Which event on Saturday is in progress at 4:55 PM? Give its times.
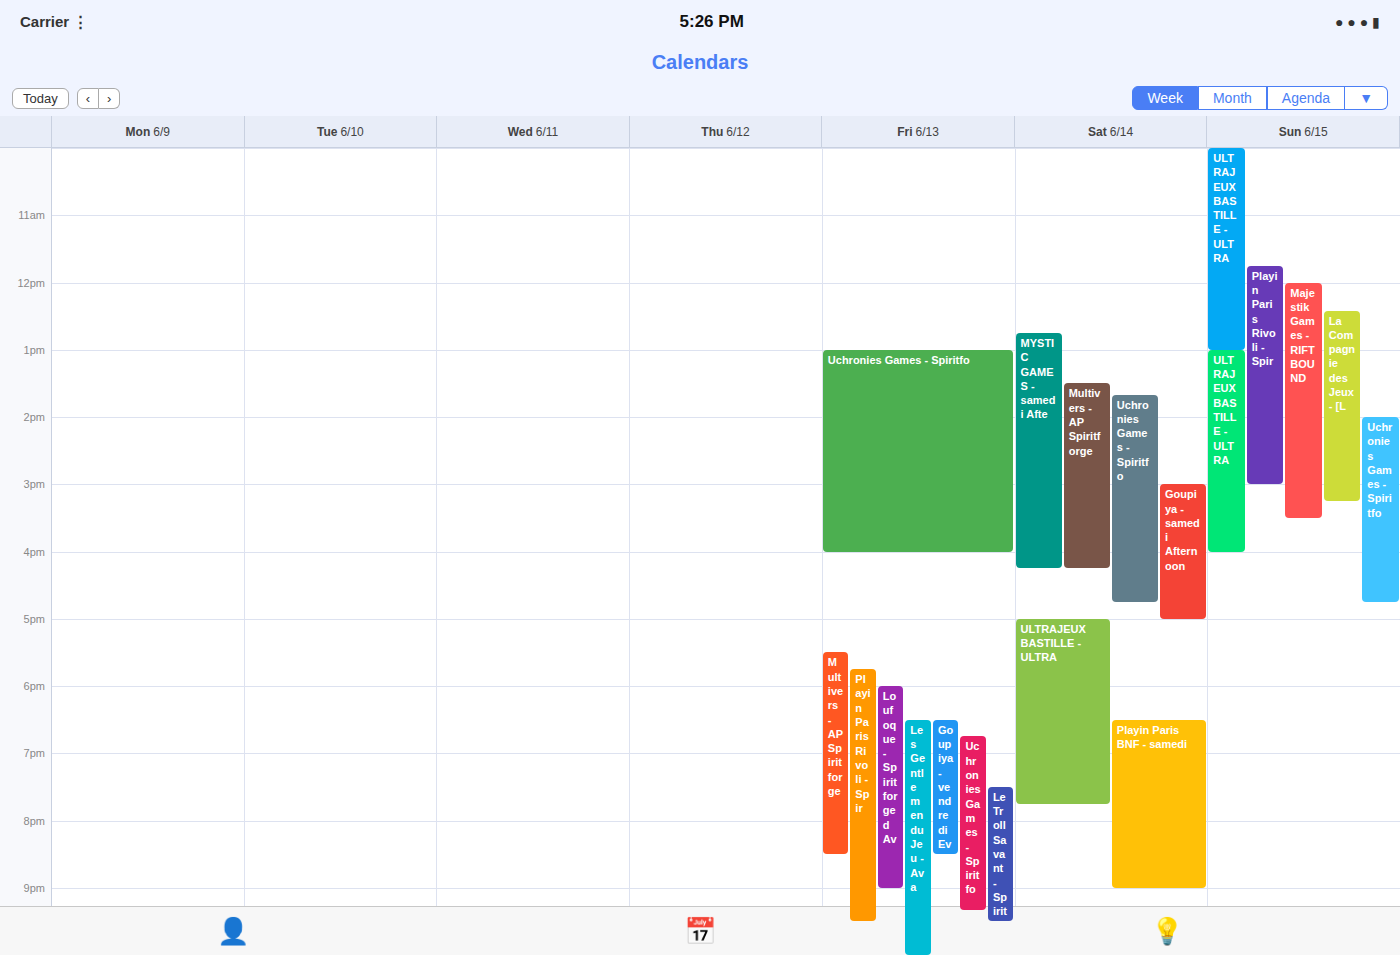
"Goupiya - samedi Afternoon", 3:00 PM to 5:00 PM